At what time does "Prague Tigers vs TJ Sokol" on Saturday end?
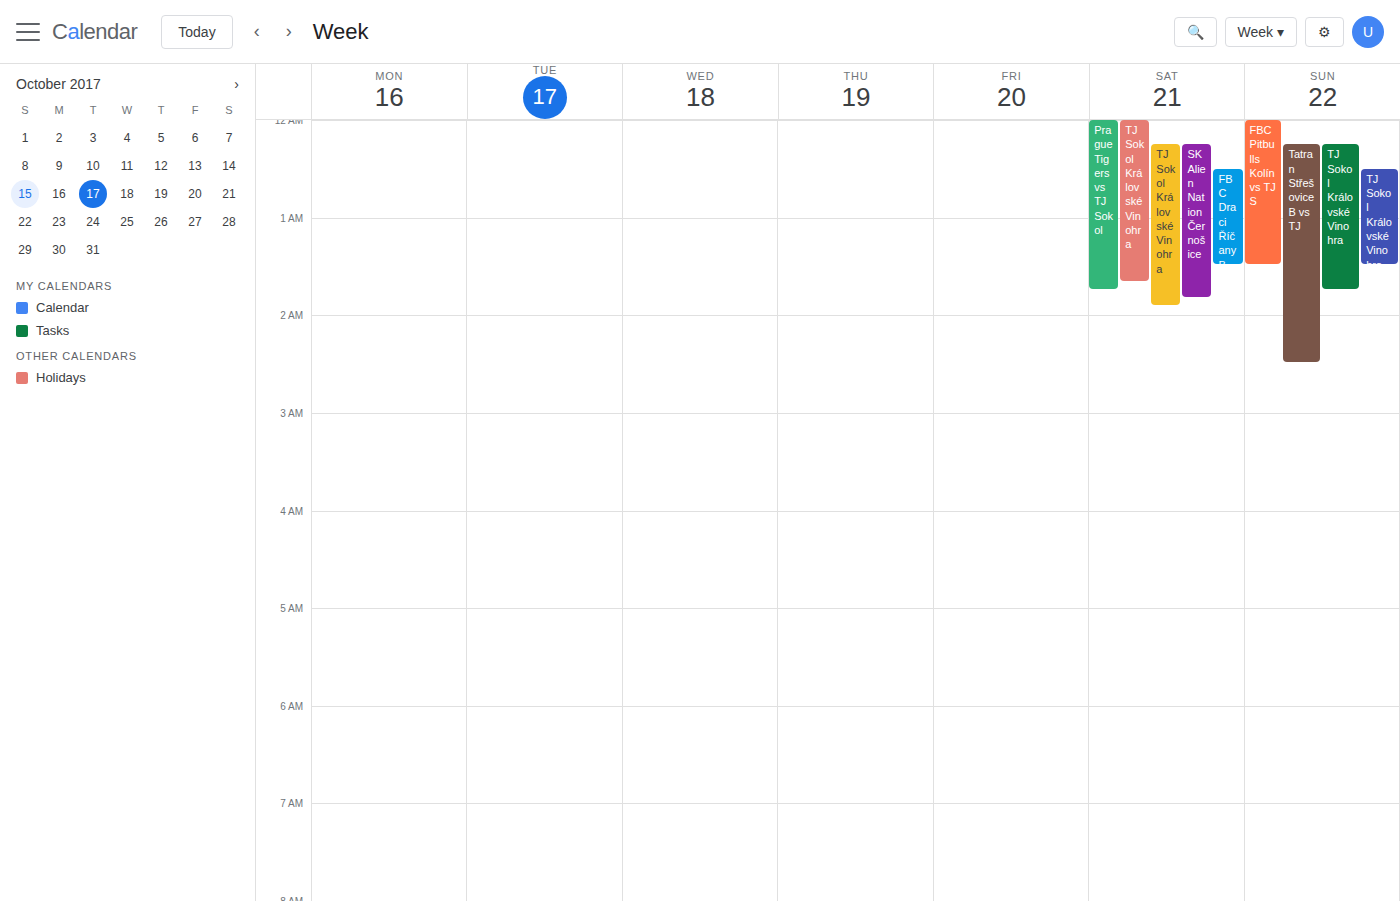
01:45